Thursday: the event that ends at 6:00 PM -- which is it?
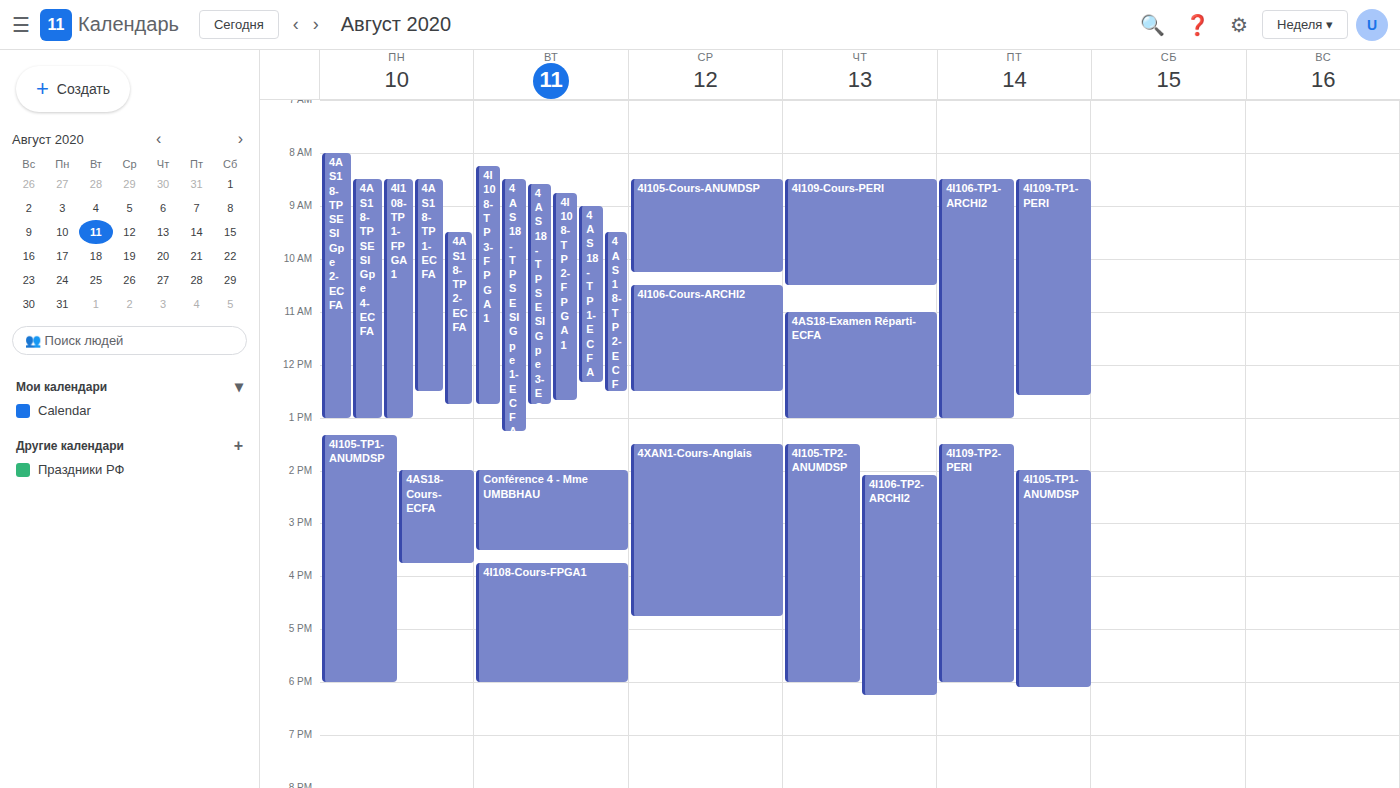
"4I105-TP2-ANUMDSP"